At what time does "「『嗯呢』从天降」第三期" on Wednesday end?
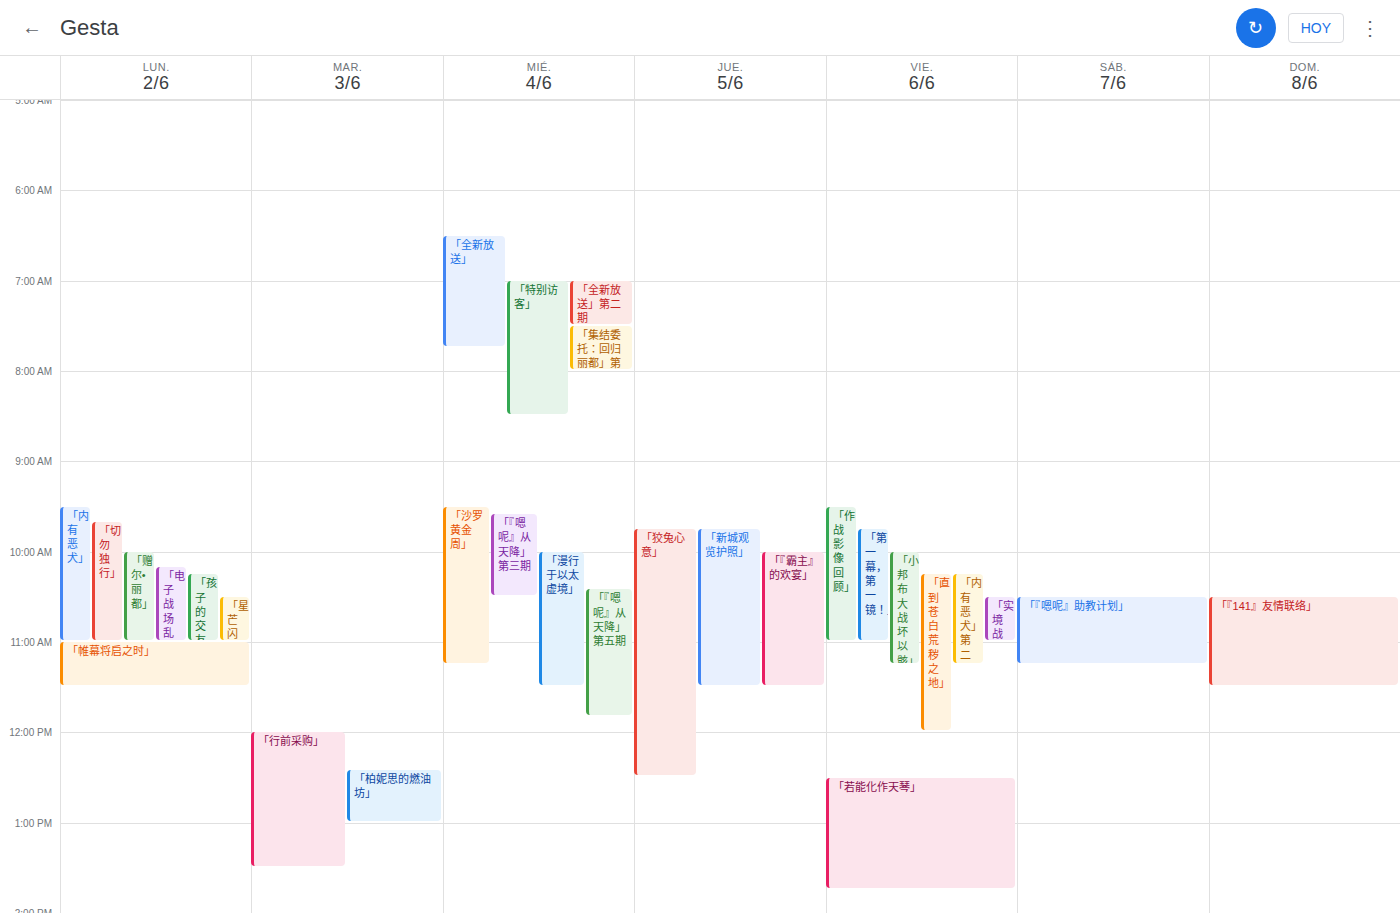
10:30 AM